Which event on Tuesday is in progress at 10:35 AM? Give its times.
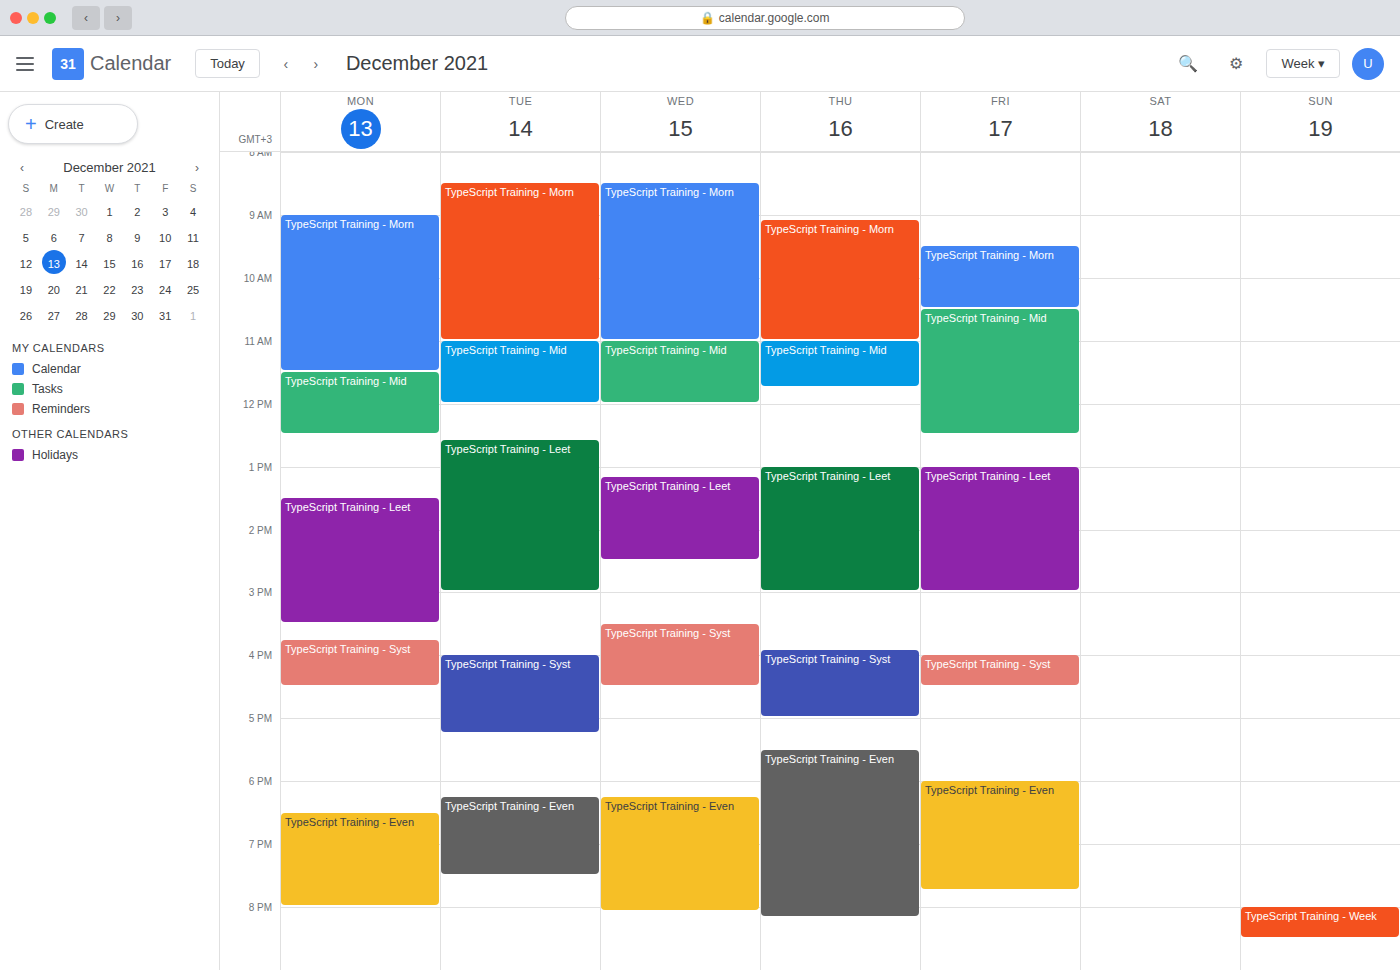
"TypeScript Training - Morn", 8:30 AM to 11:00 AM